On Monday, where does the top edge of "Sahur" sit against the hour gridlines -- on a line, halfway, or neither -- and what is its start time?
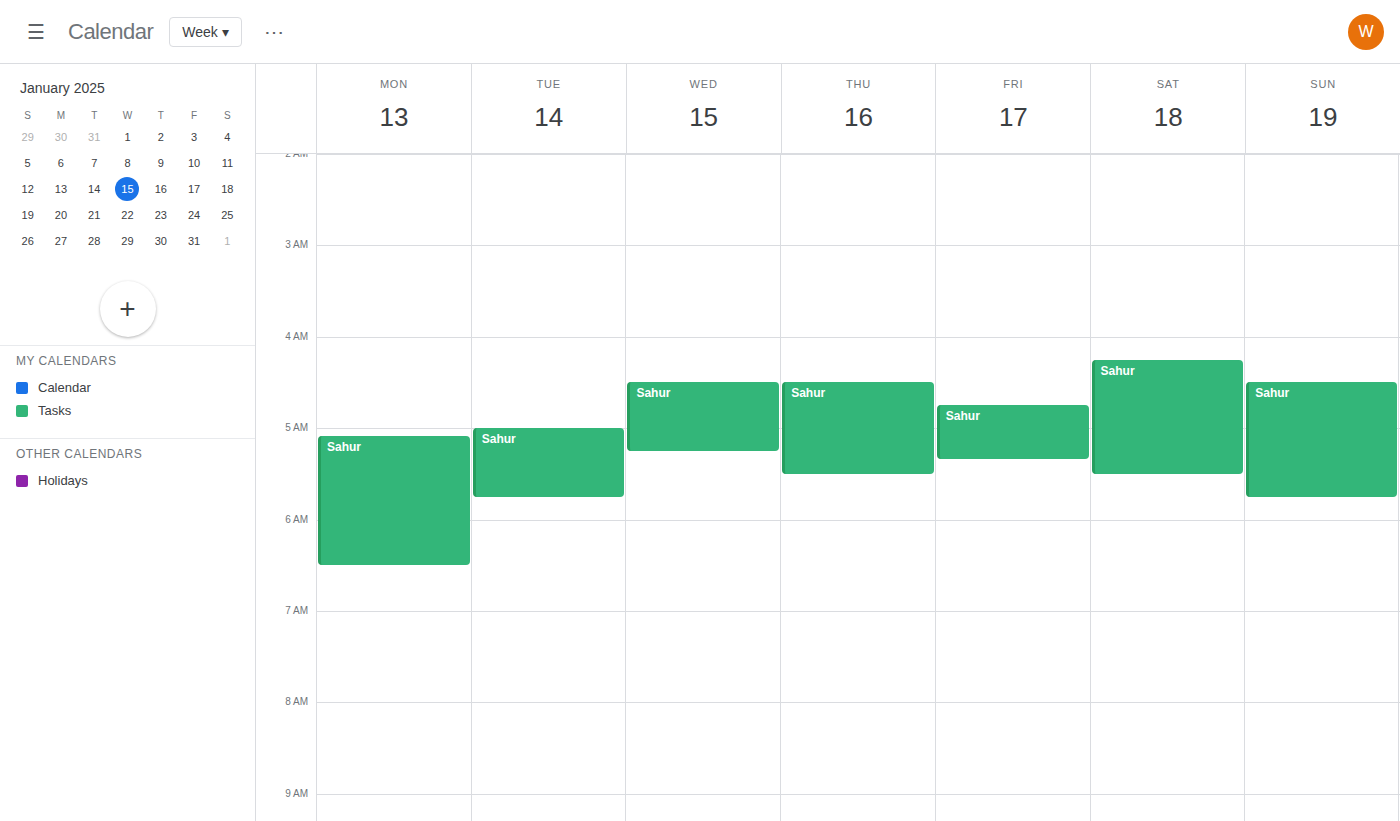
05:05 -- neither: 5 minutes below the 05:00 line and 55 minutes above the 06:00 line.